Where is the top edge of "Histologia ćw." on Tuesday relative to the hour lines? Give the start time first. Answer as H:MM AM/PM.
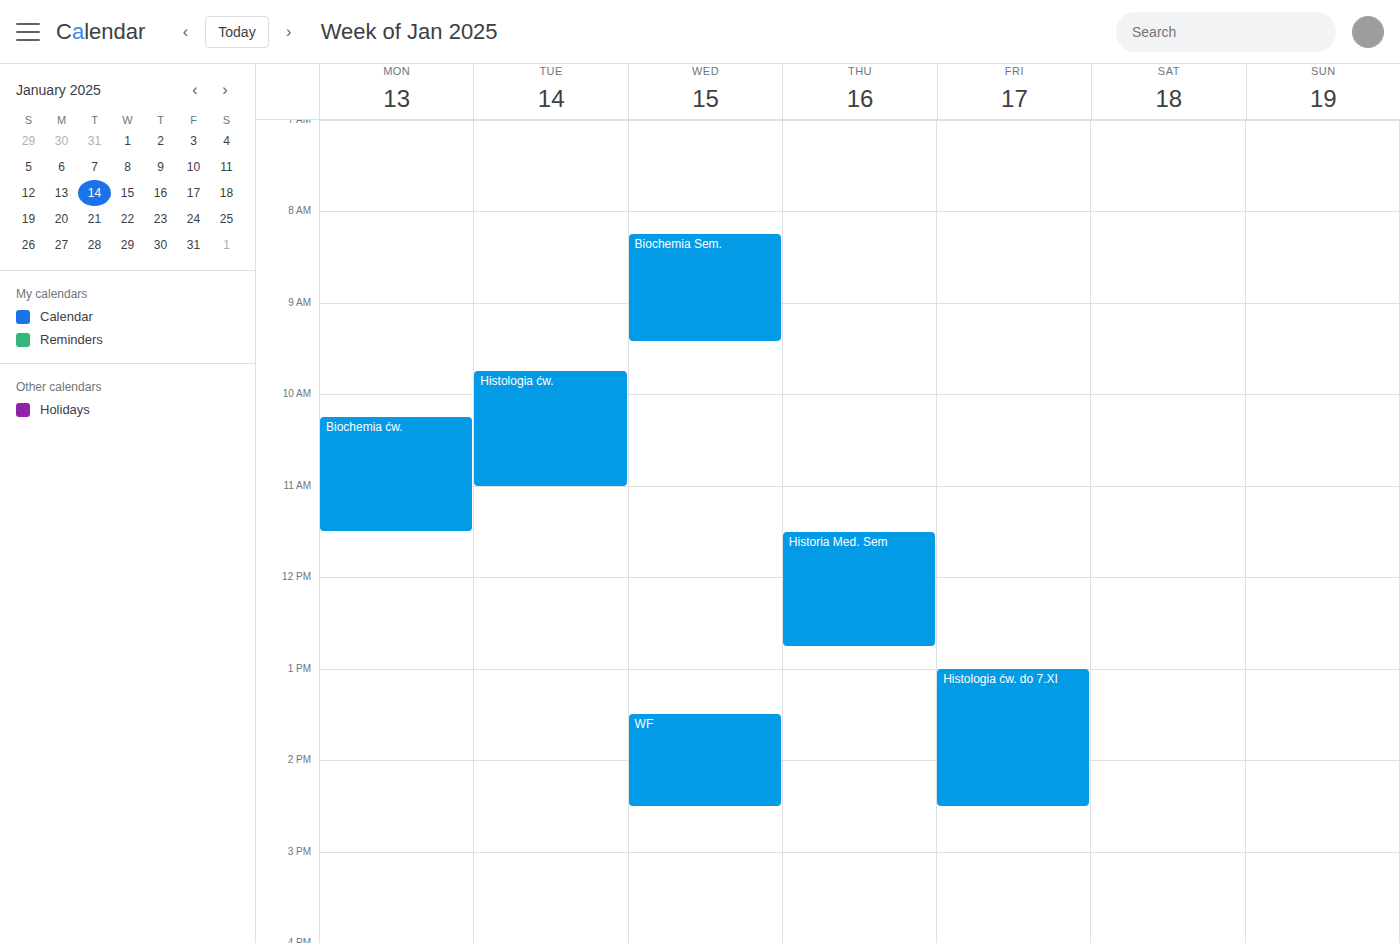
9:45 AM -- neither: three quarters of the way from the 9 AM line to the 10 AM line.